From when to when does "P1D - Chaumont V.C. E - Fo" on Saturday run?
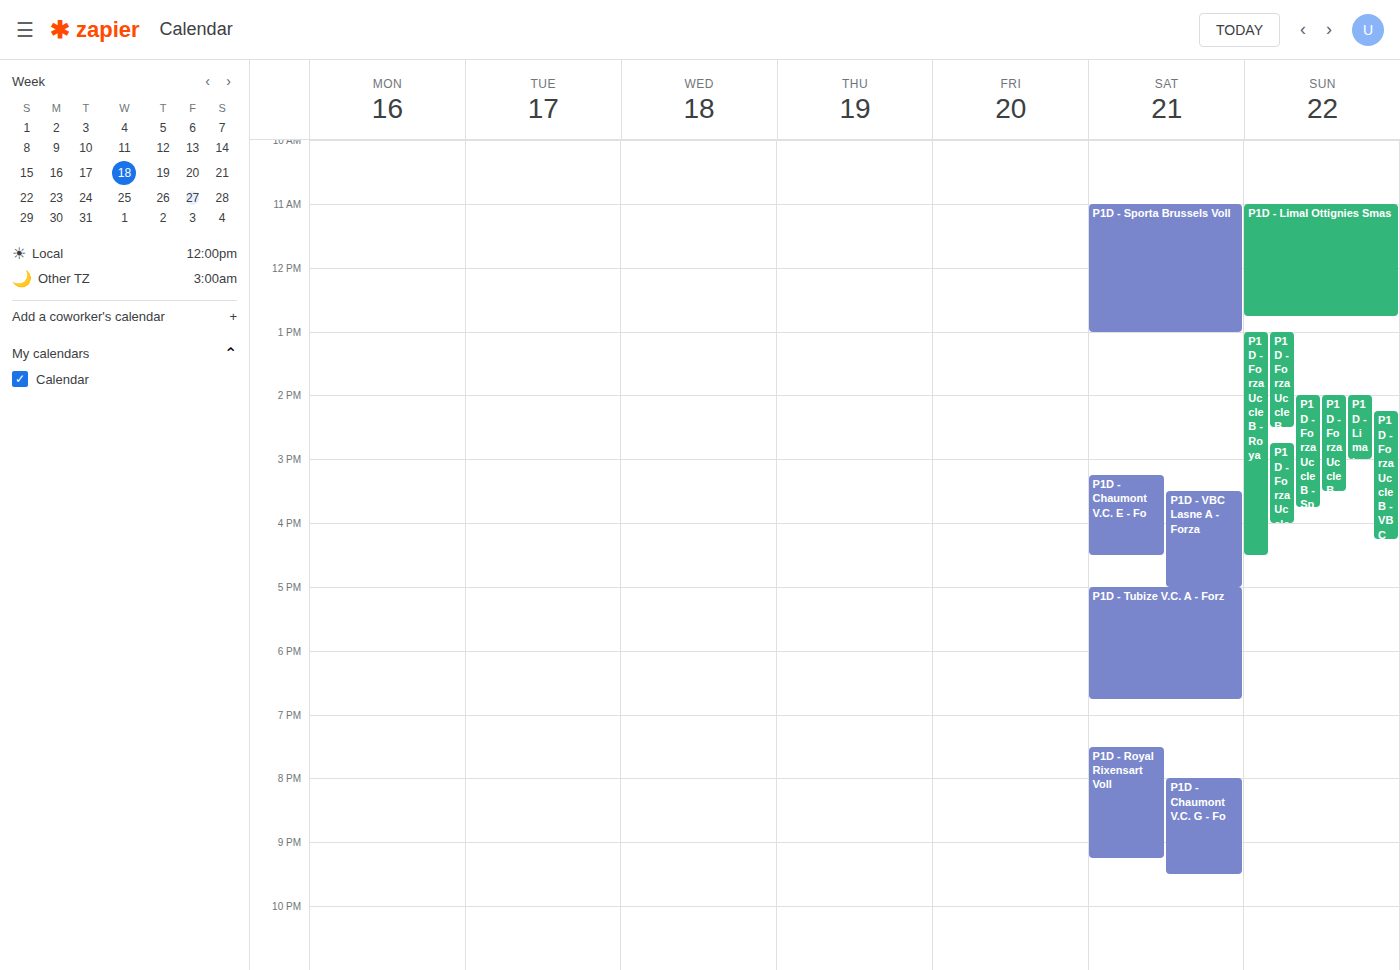
3:15 PM to 4:30 PM